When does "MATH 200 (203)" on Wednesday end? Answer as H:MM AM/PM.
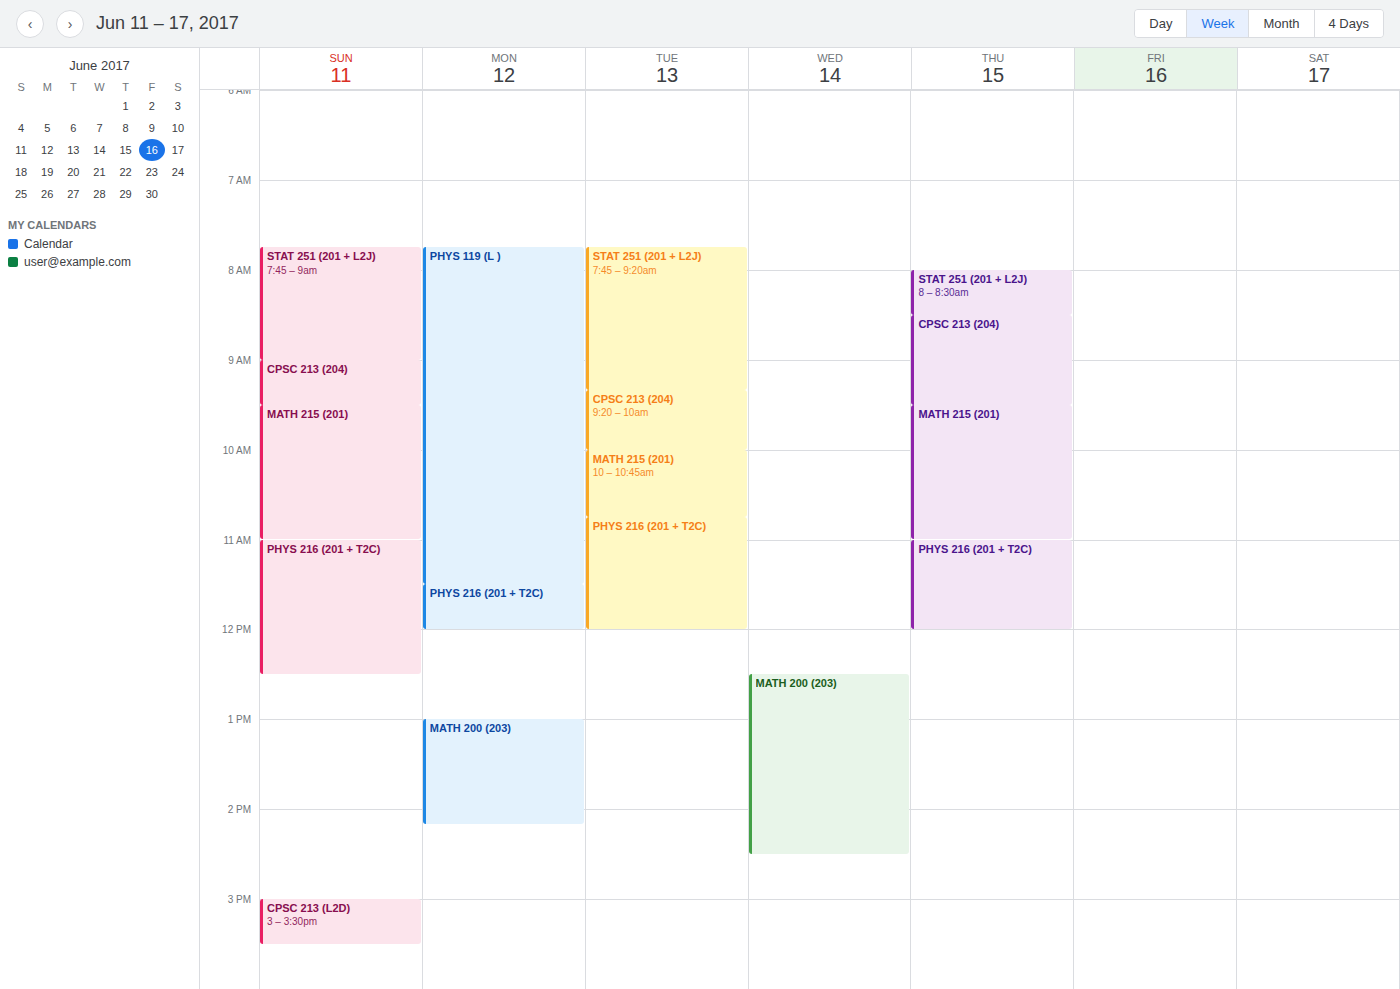
2:30 PM